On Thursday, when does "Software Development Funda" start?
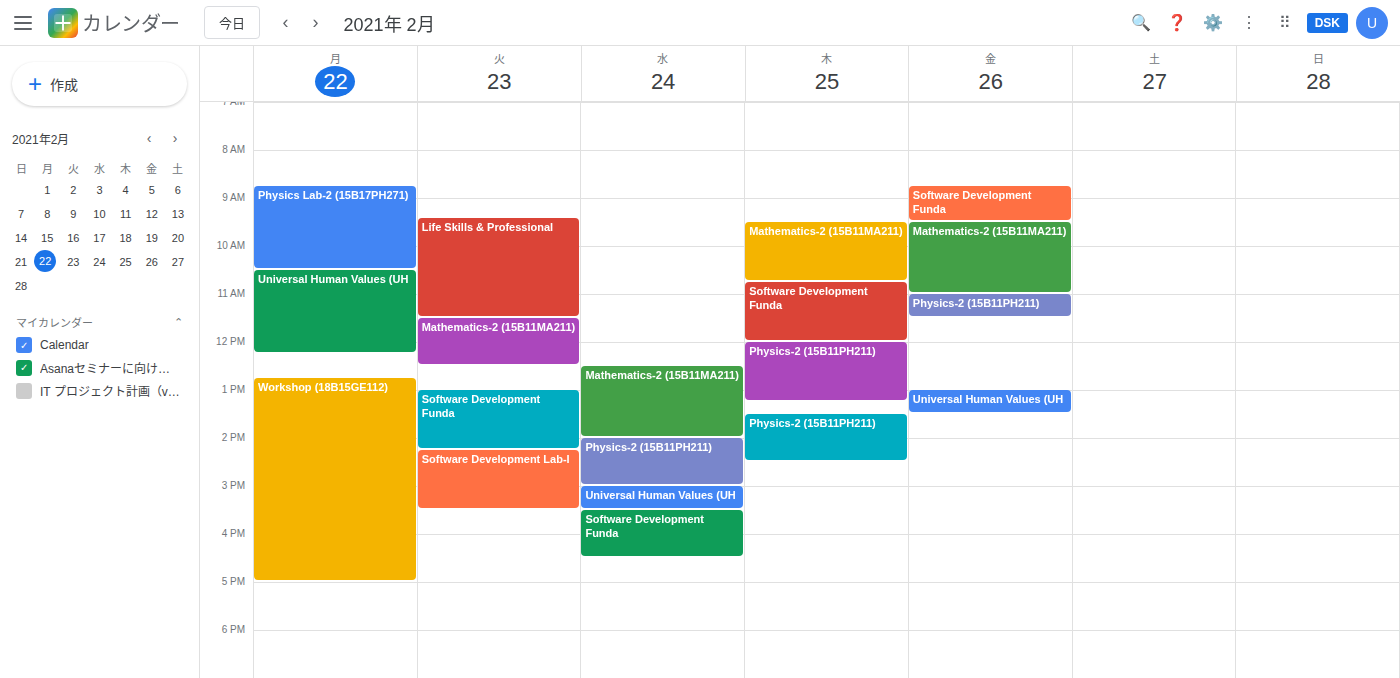
10:45 AM